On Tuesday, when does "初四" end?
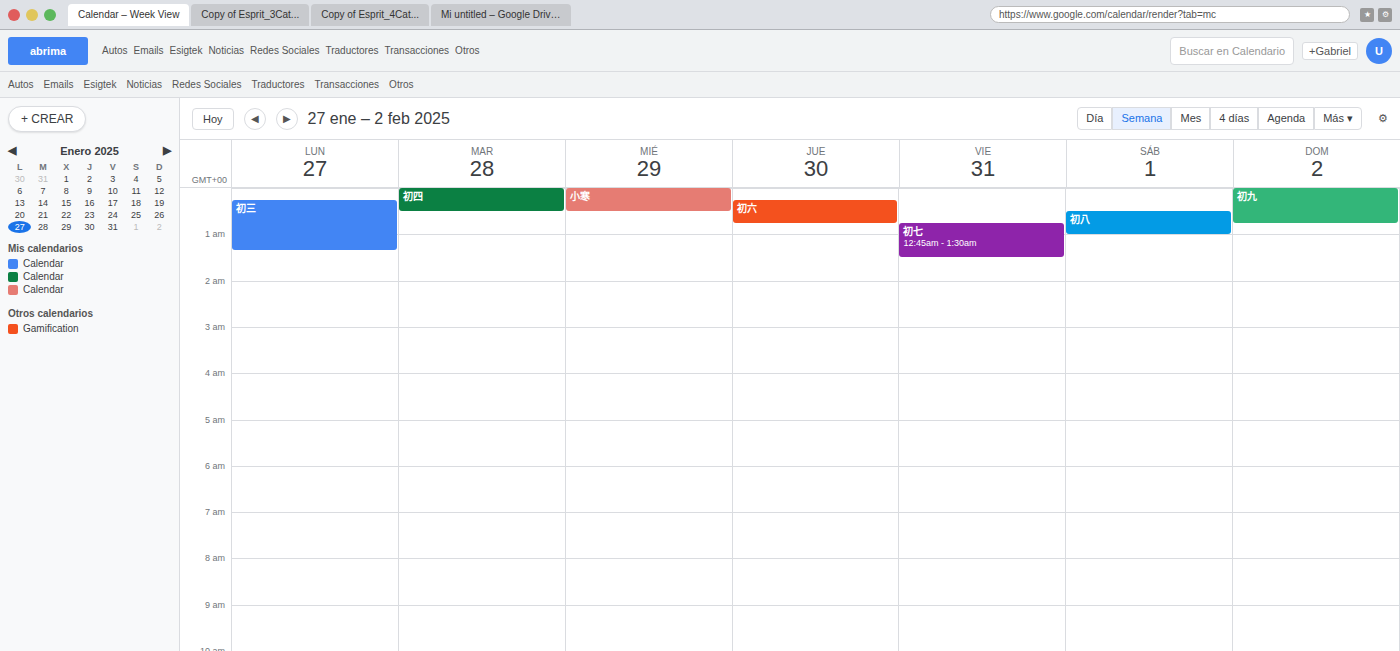
12:30 AM